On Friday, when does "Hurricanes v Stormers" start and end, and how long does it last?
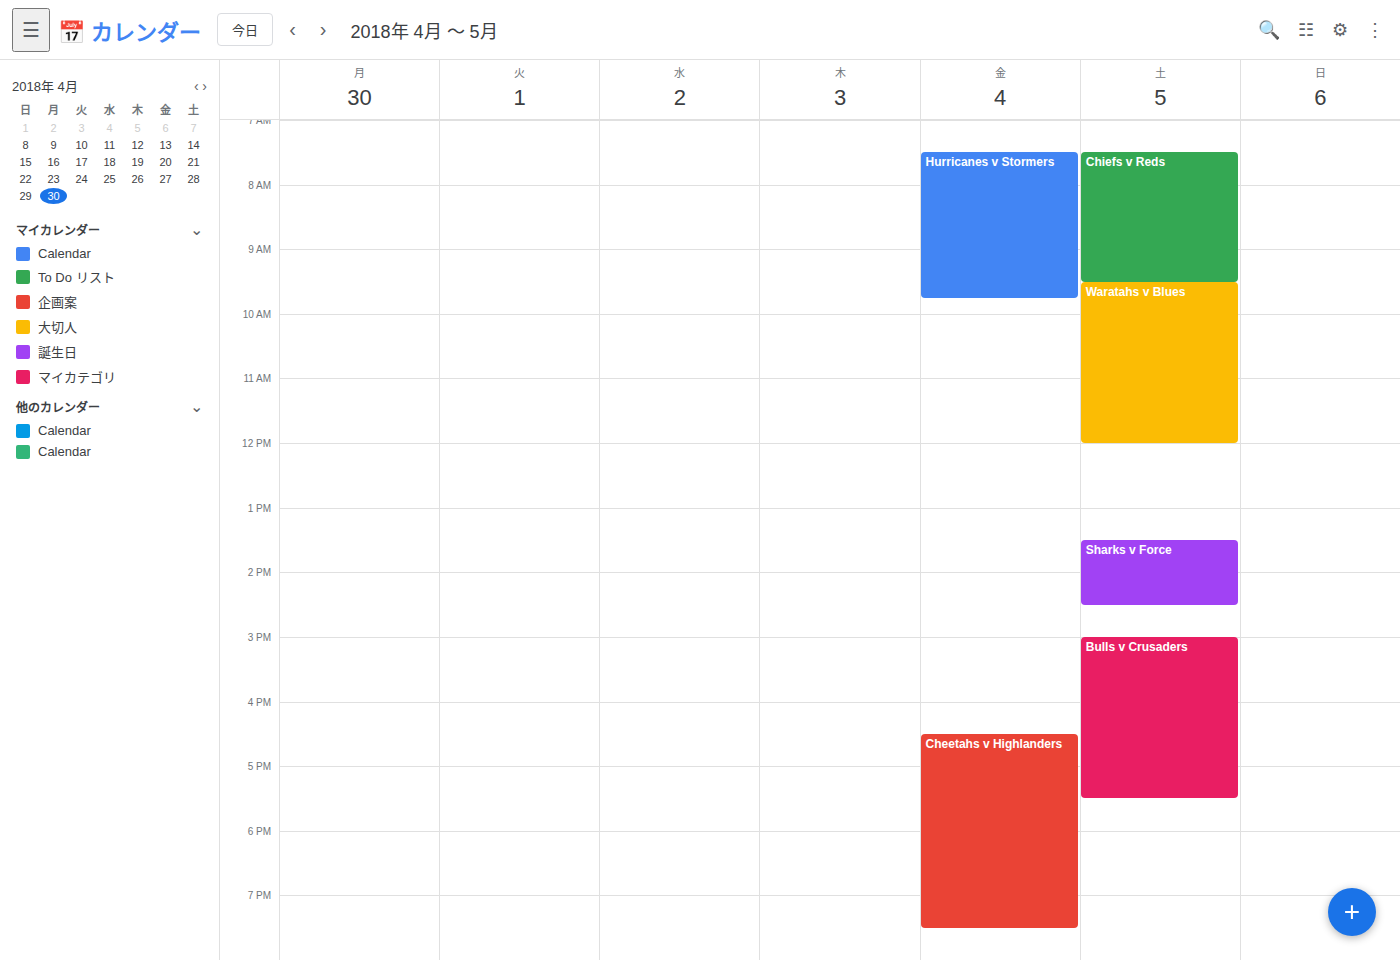
7:30 AM to 9:45 AM, 2 hours 15 minutes